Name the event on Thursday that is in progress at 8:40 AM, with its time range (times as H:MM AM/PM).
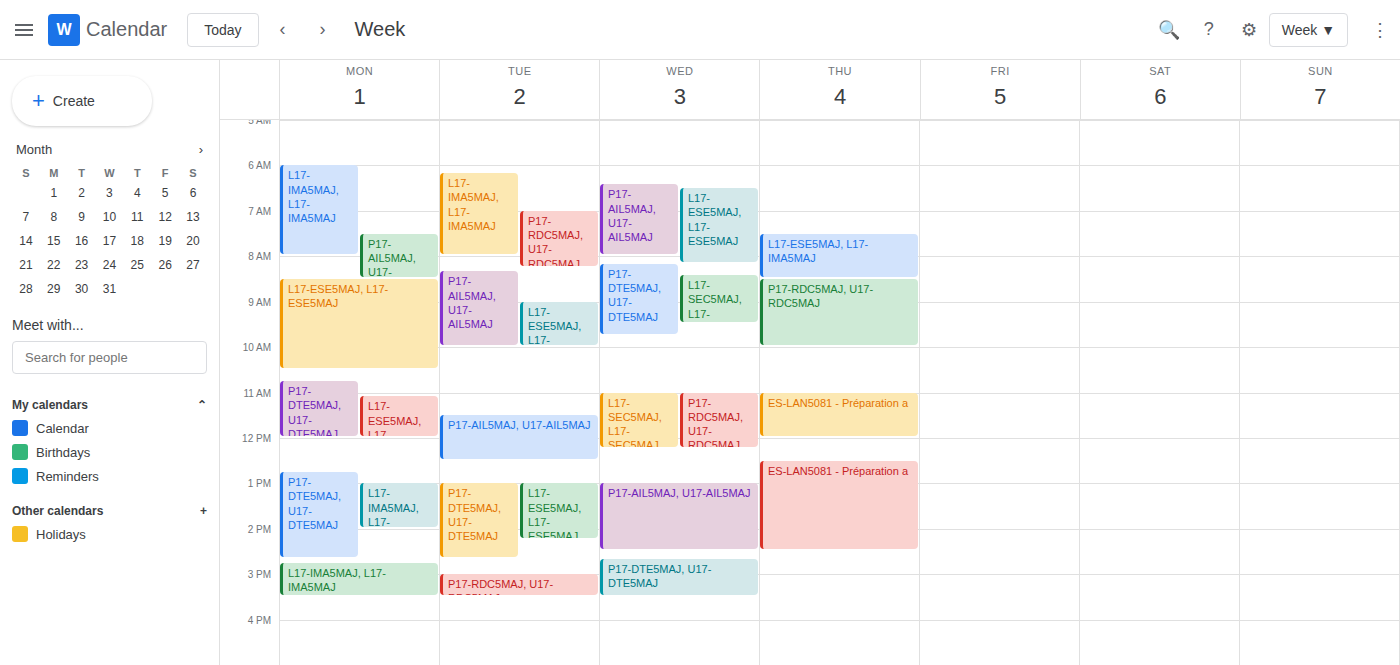
"P17-RDC5MAJ, U17-RDC5MAJ", 8:30 AM to 10:00 AM